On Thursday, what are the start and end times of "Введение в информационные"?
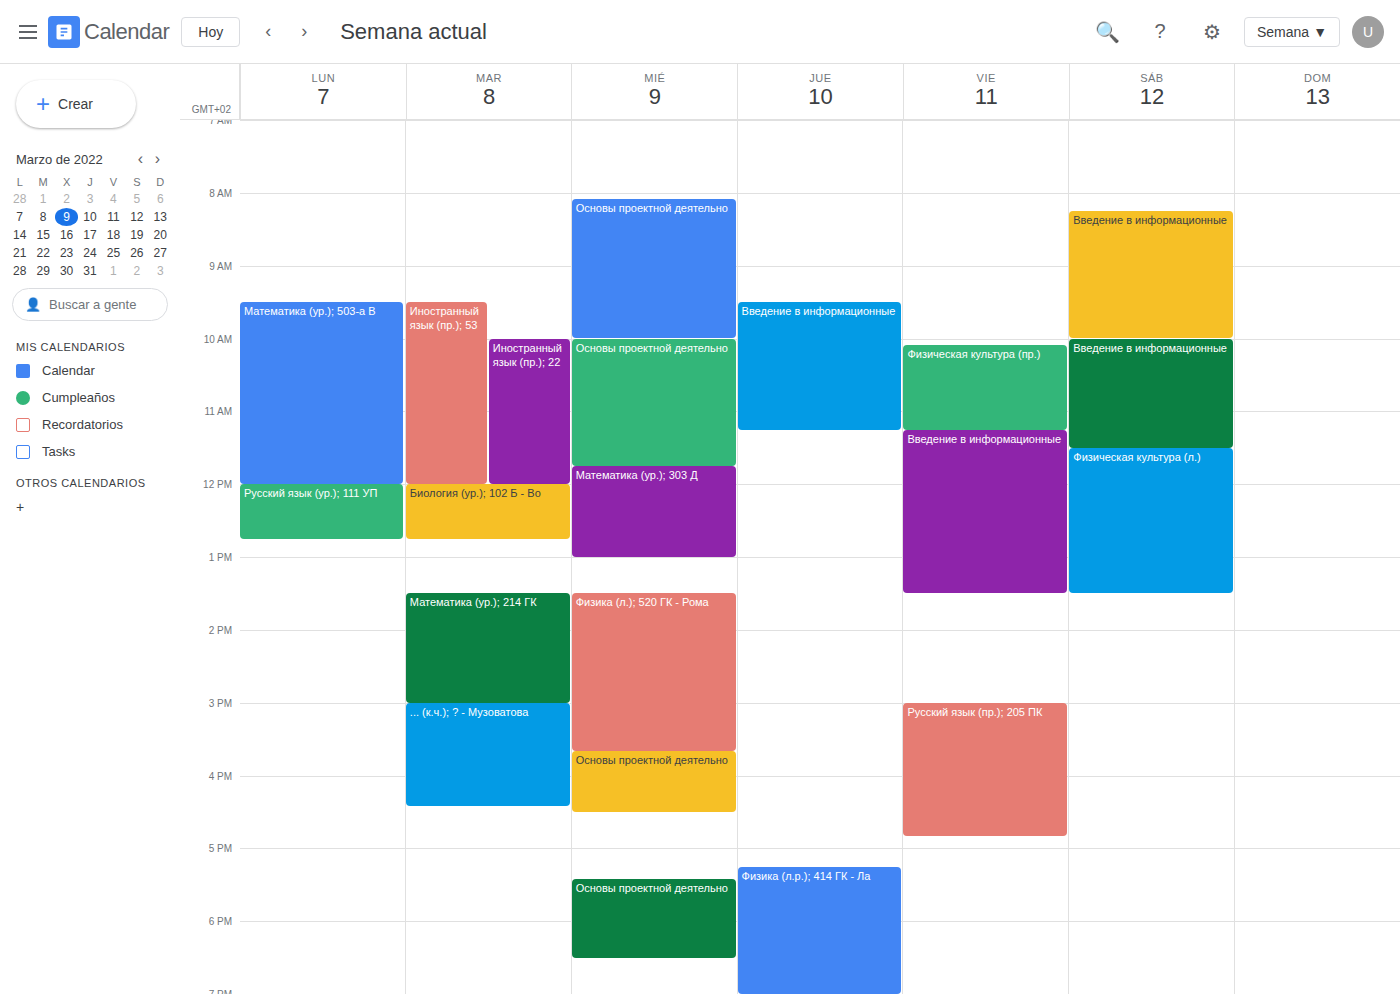
9:30 AM to 11:15 AM